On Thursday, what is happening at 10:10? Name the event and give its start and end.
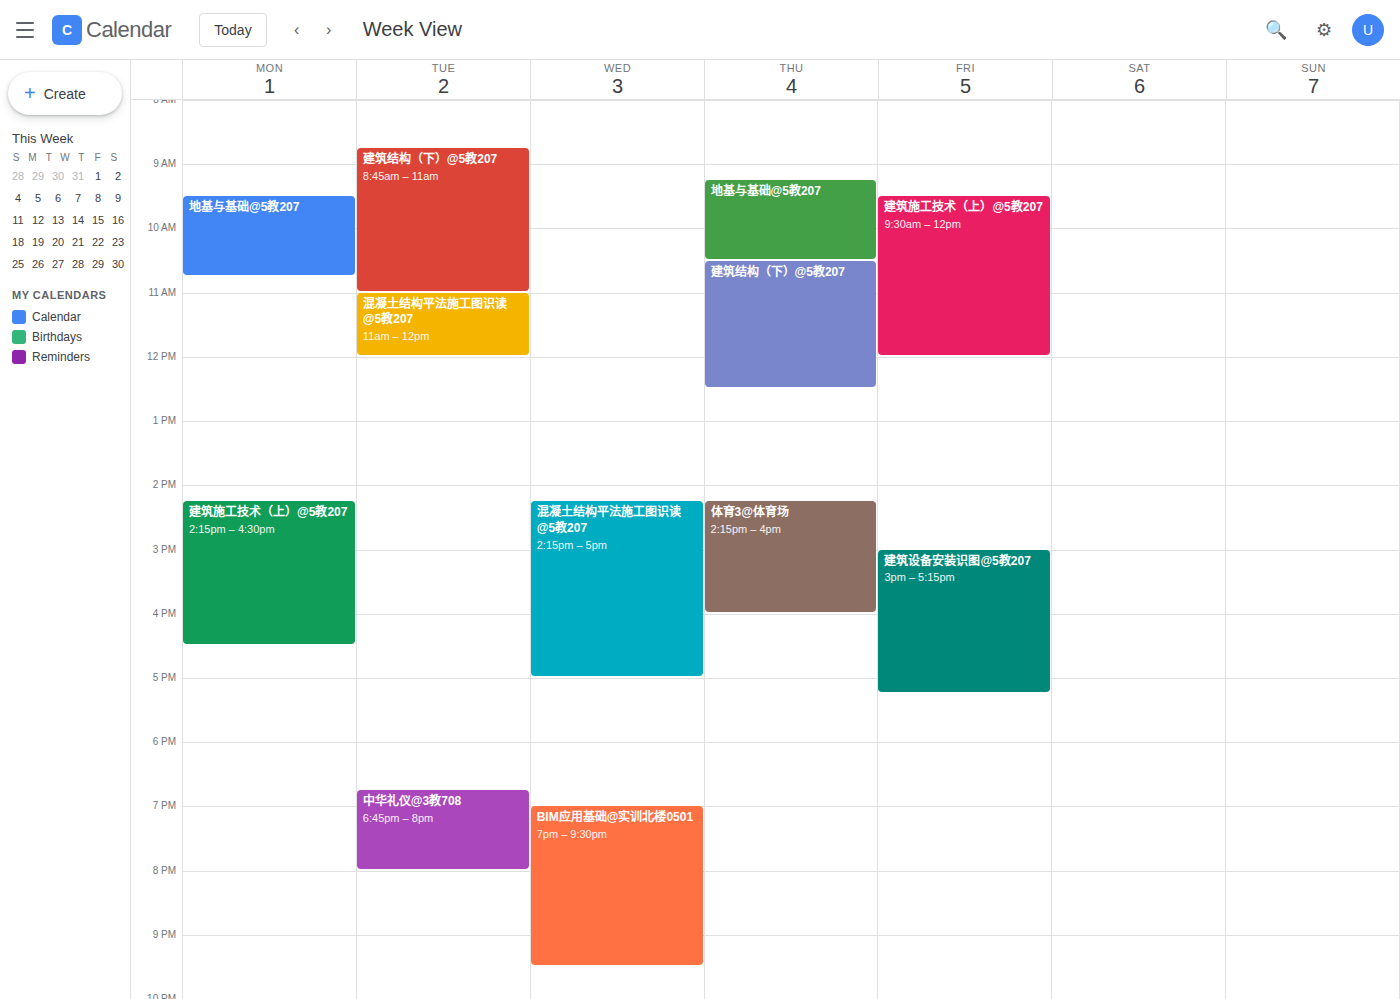
"地基与基础@5教207", 09:15 to 10:30